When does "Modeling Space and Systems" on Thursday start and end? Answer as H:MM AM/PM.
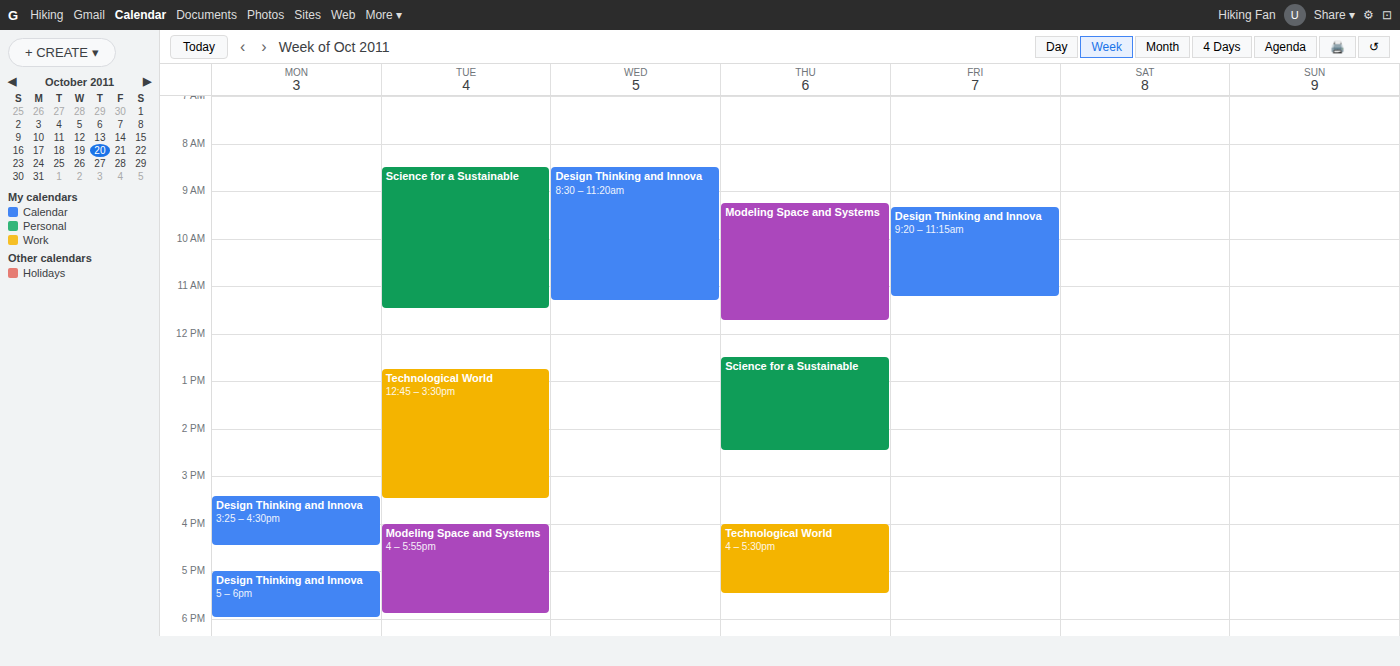
9:15 AM to 11:45 AM